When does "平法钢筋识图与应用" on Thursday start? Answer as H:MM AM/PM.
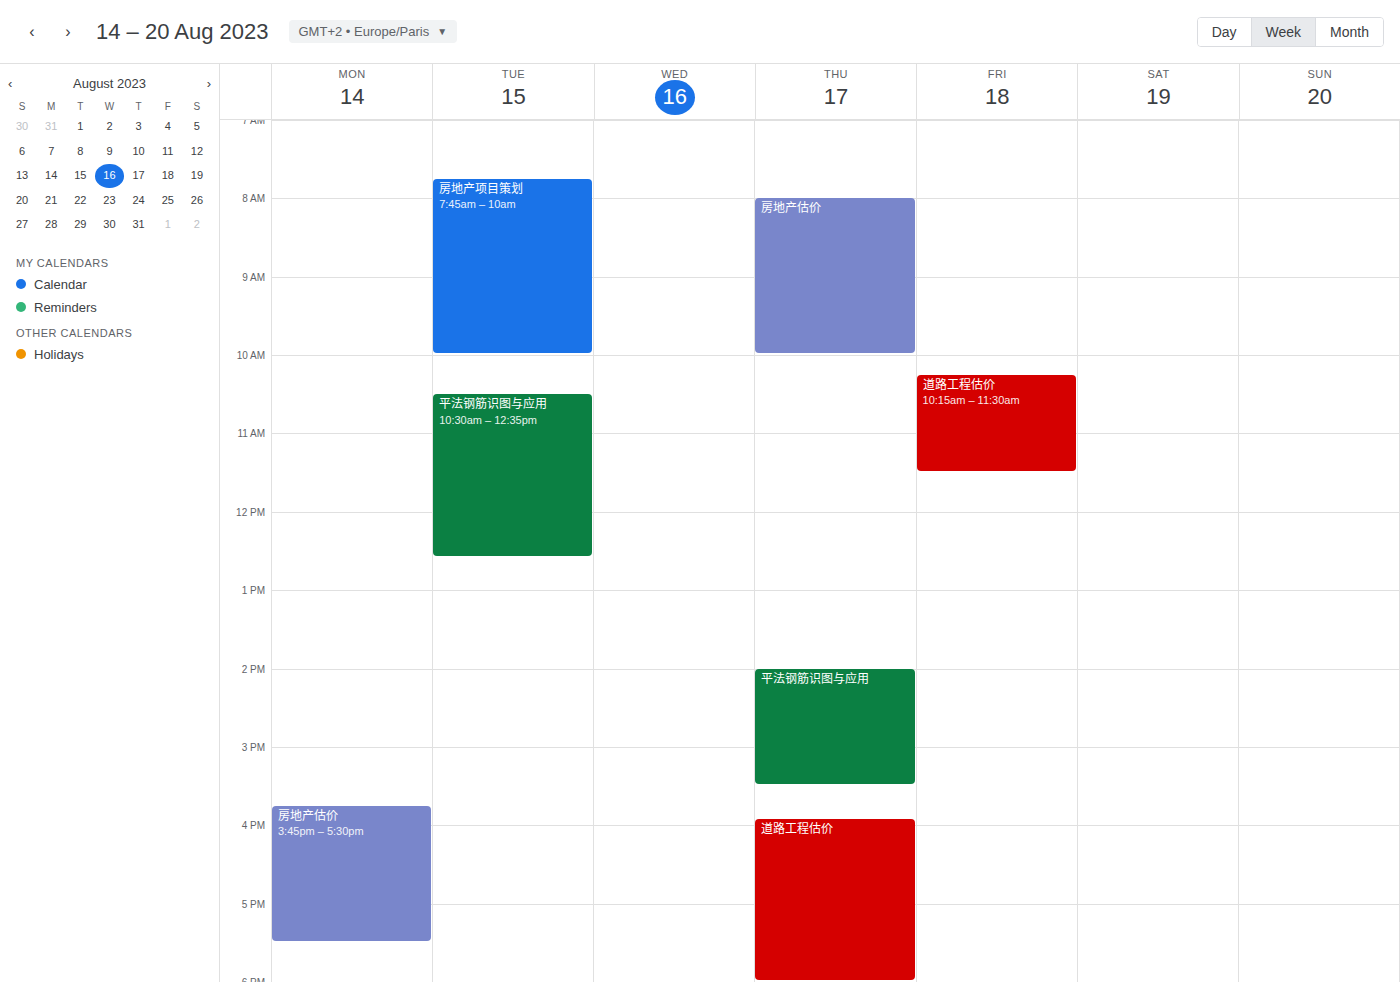
2:00 PM